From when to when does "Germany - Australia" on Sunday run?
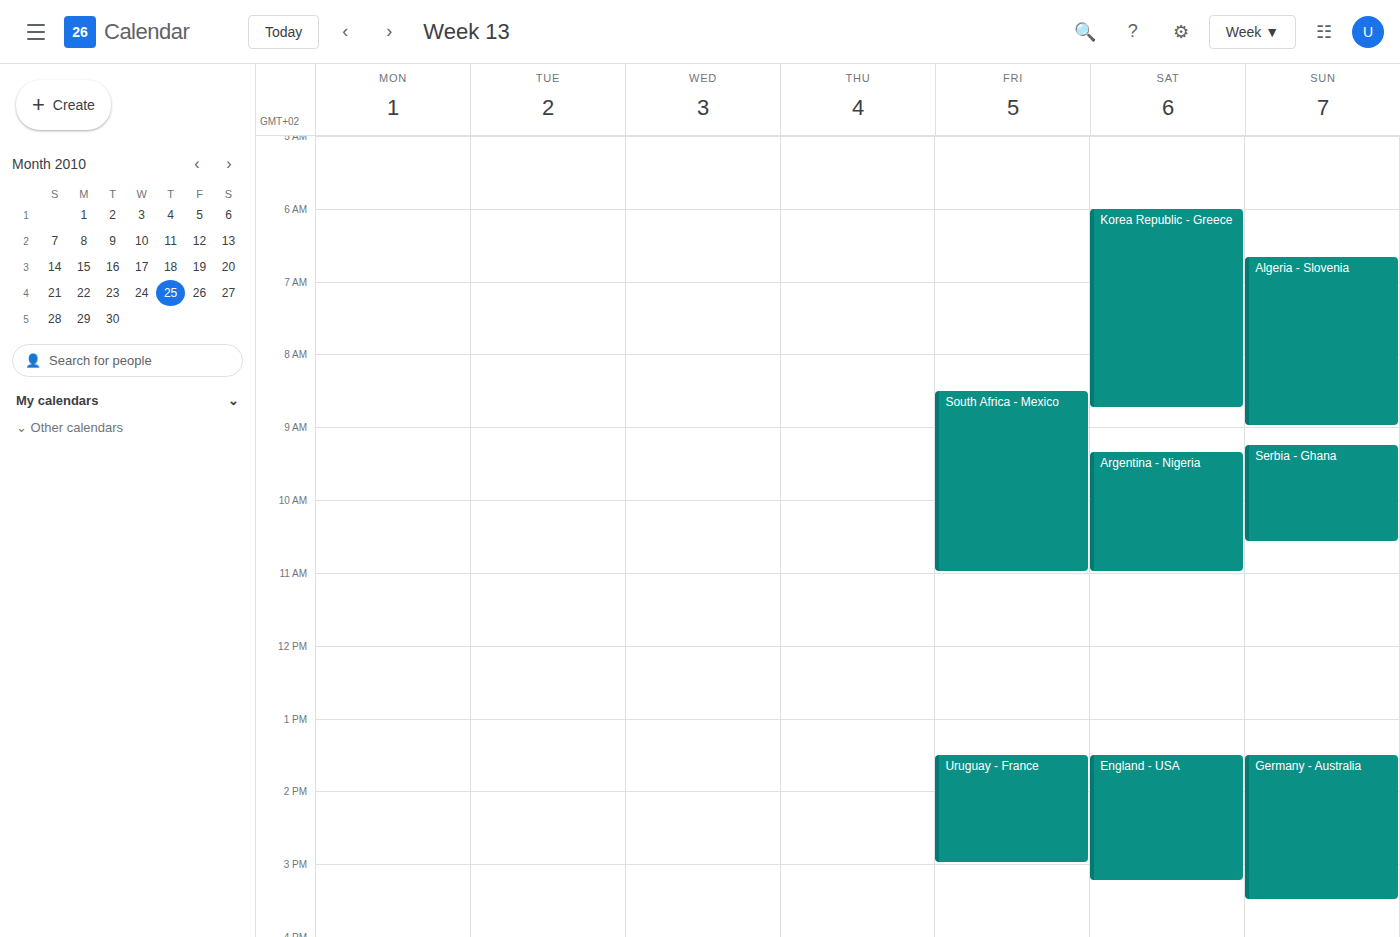
1:30 PM to 3:30 PM